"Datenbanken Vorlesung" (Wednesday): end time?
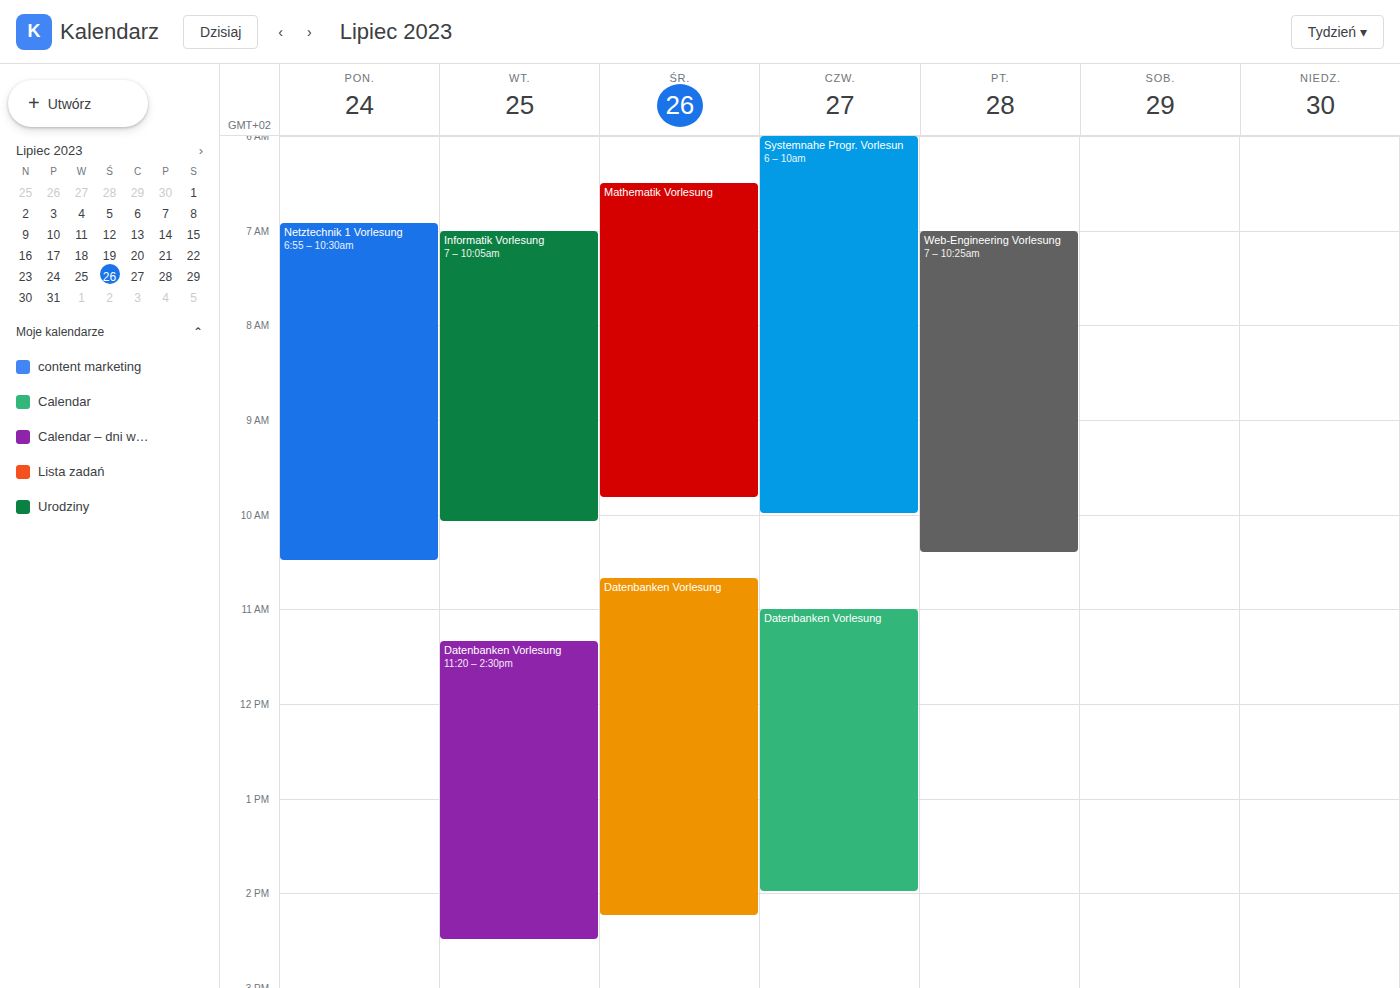
2:15 PM